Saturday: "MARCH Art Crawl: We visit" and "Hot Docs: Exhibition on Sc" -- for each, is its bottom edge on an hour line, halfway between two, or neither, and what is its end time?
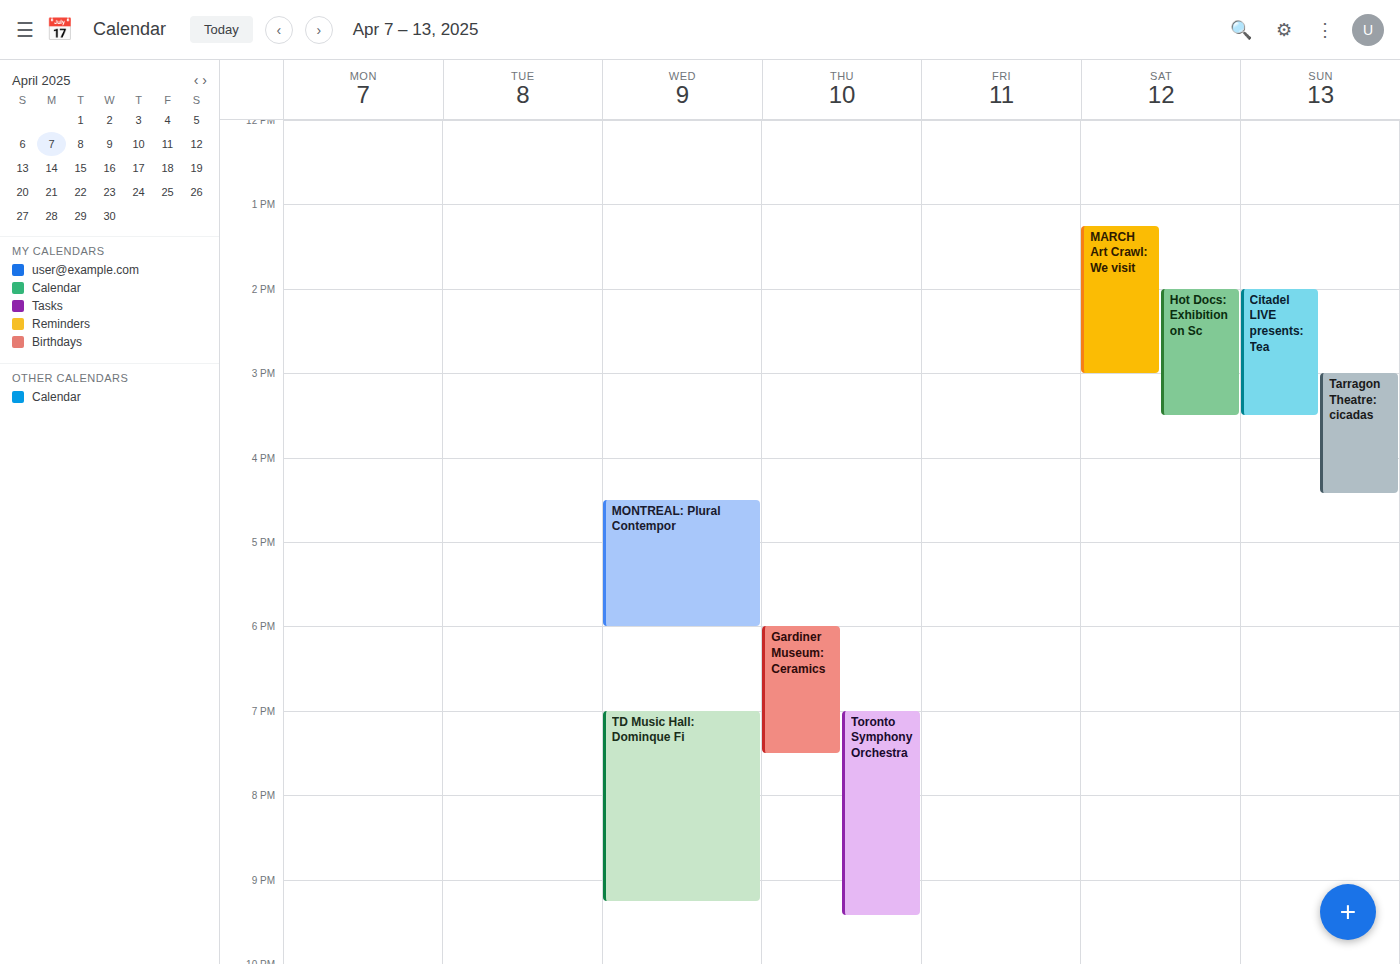
"MARCH Art Crawl: We visit": 3:00 PM, exactly on the 3 PM line. "Hot Docs: Exhibition on Sc": 3:30 PM, halfway between the 3 PM and 4 PM lines.